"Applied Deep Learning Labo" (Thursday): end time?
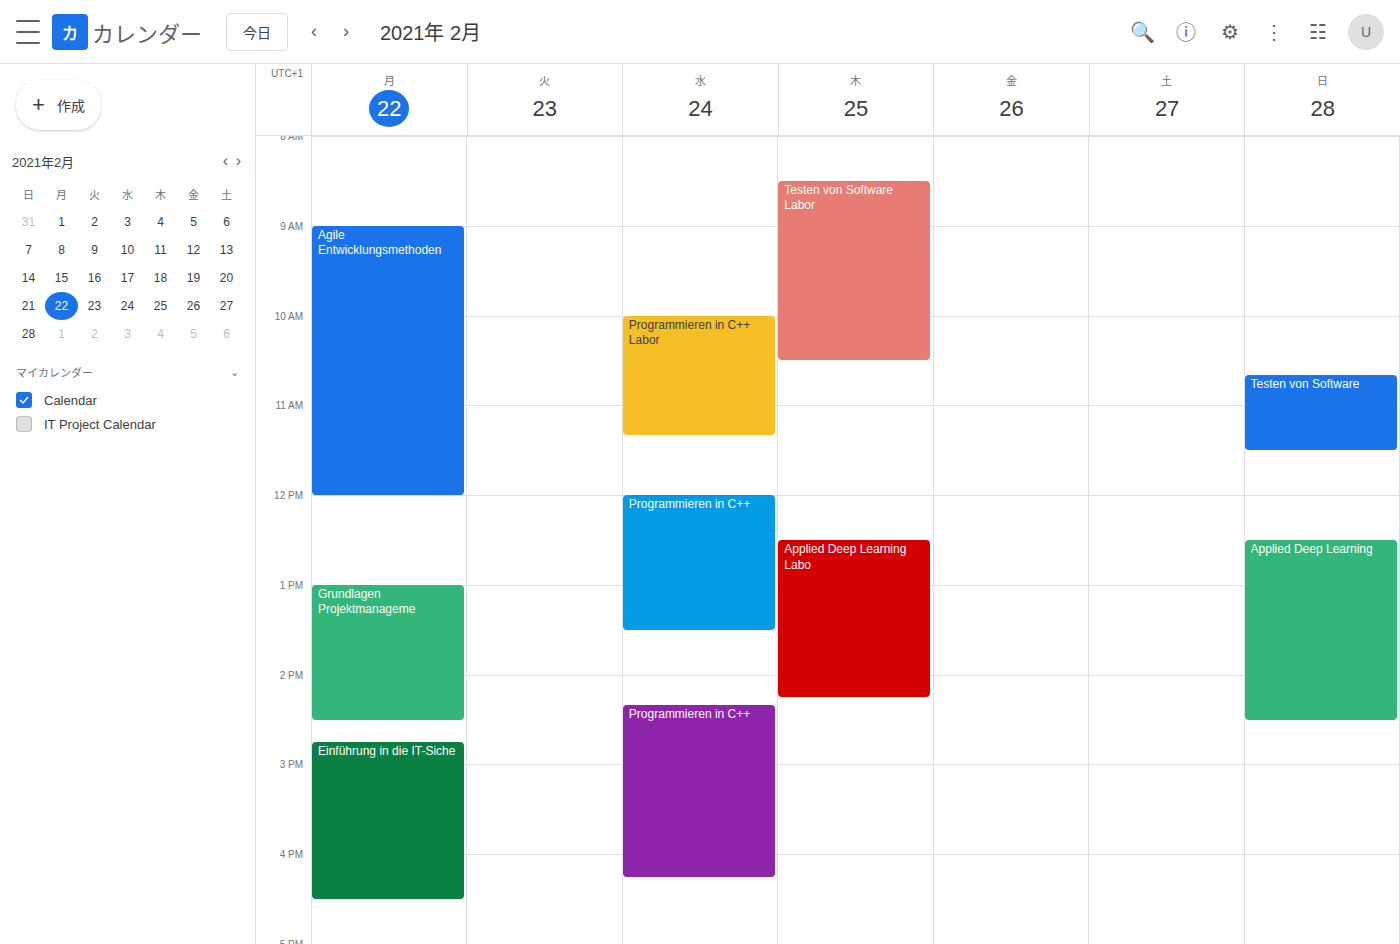
2:15 PM